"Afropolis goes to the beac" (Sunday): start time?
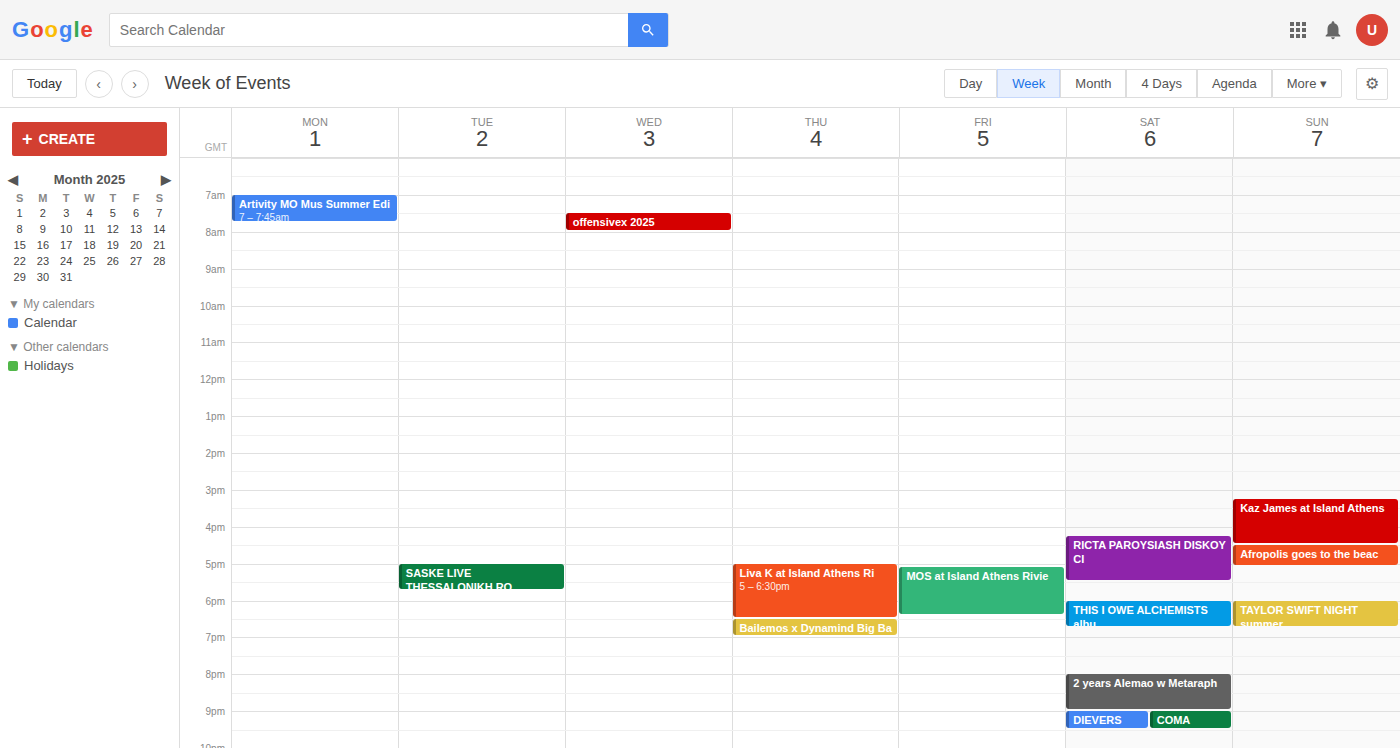
16:30